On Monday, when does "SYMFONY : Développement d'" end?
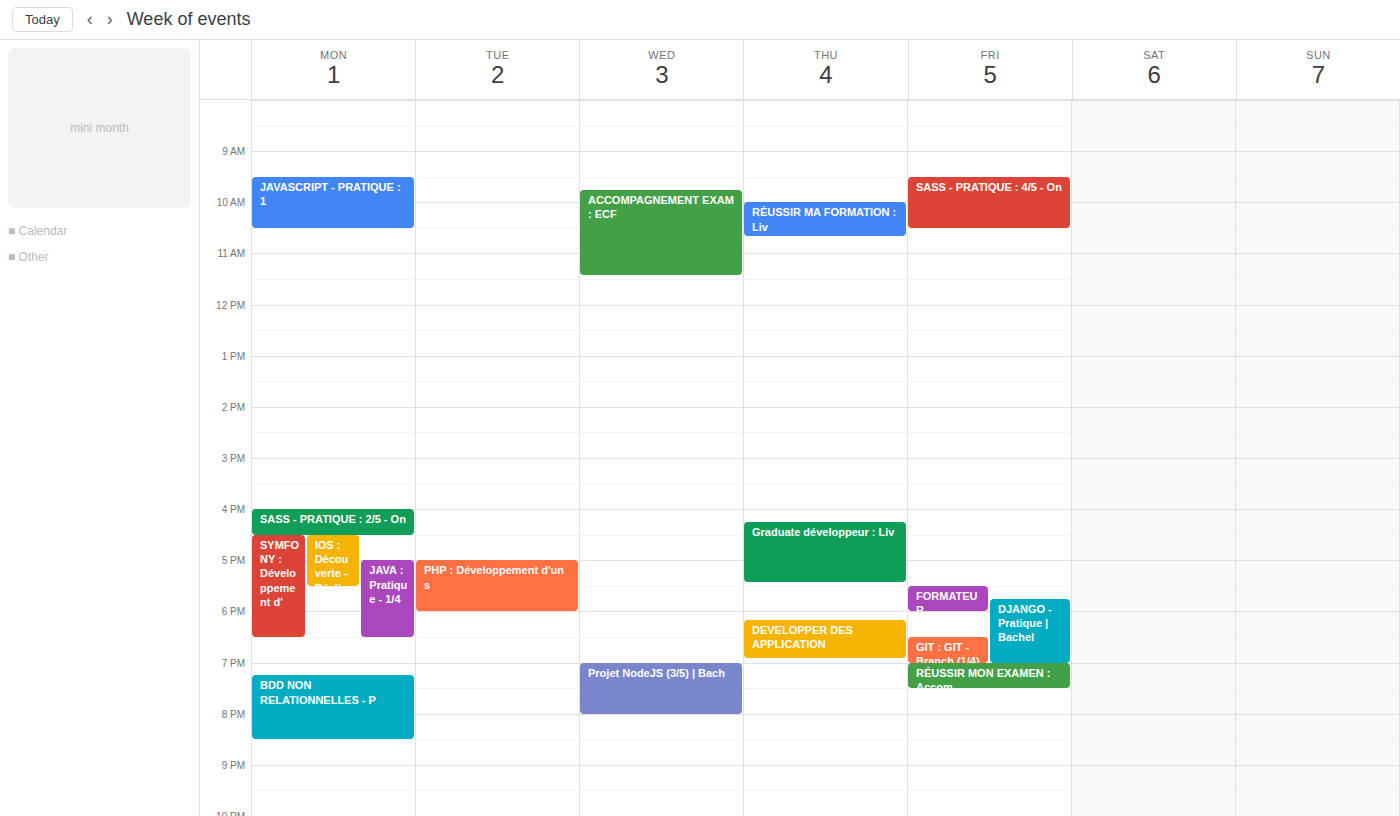
6:30 PM